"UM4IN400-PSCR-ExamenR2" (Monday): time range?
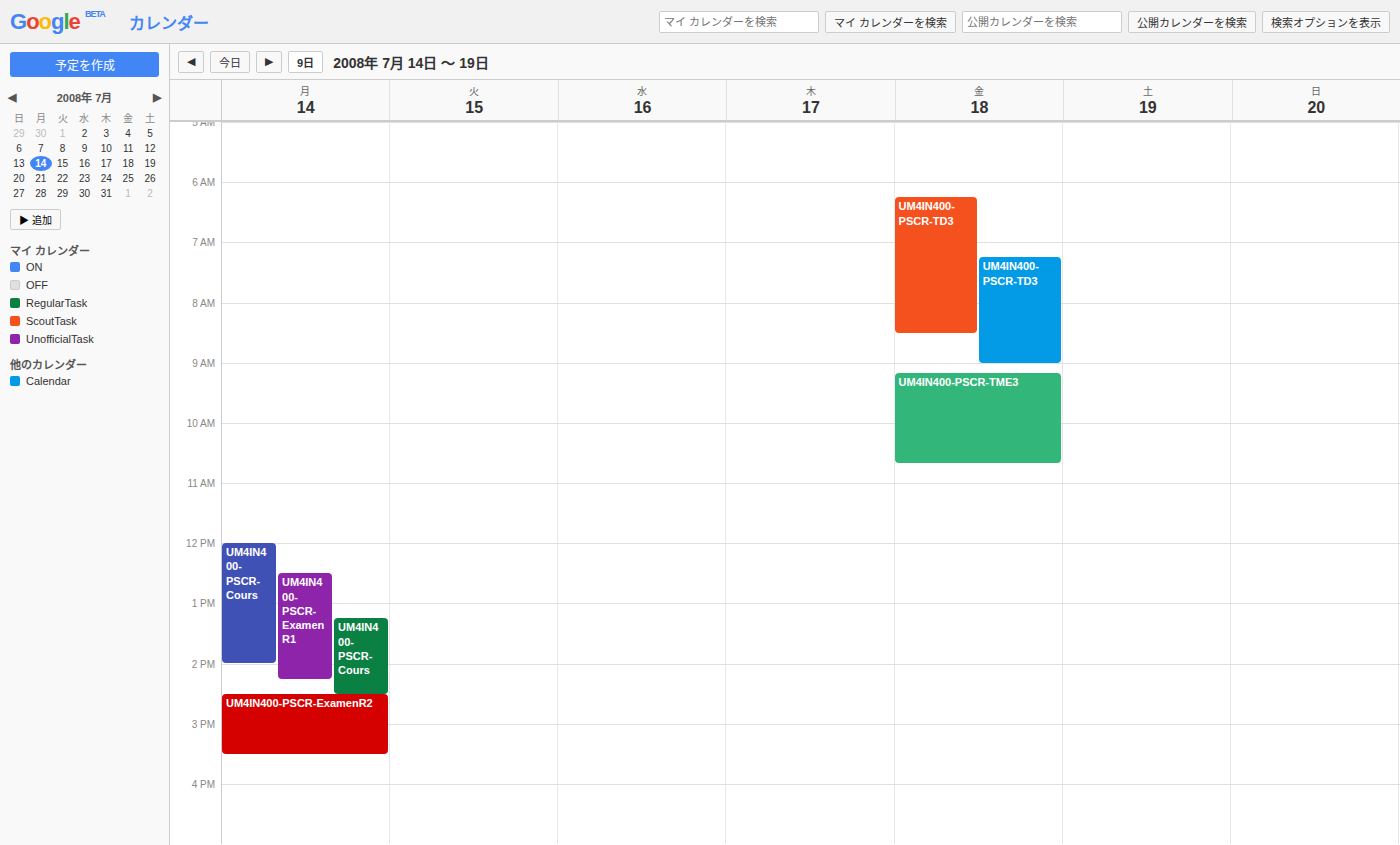
14:30 to 15:30